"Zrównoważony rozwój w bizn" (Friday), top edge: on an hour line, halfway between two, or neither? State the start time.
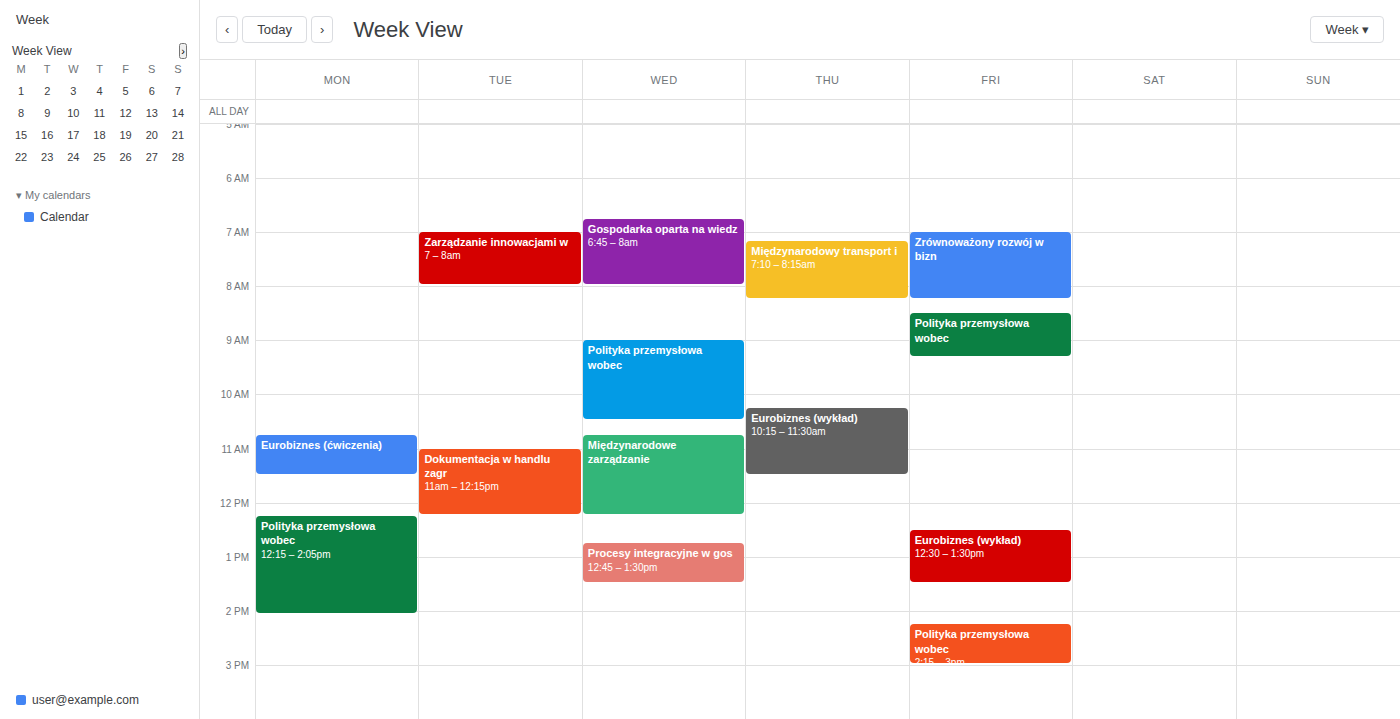
7:00 AM -- exactly on the 7 AM line.